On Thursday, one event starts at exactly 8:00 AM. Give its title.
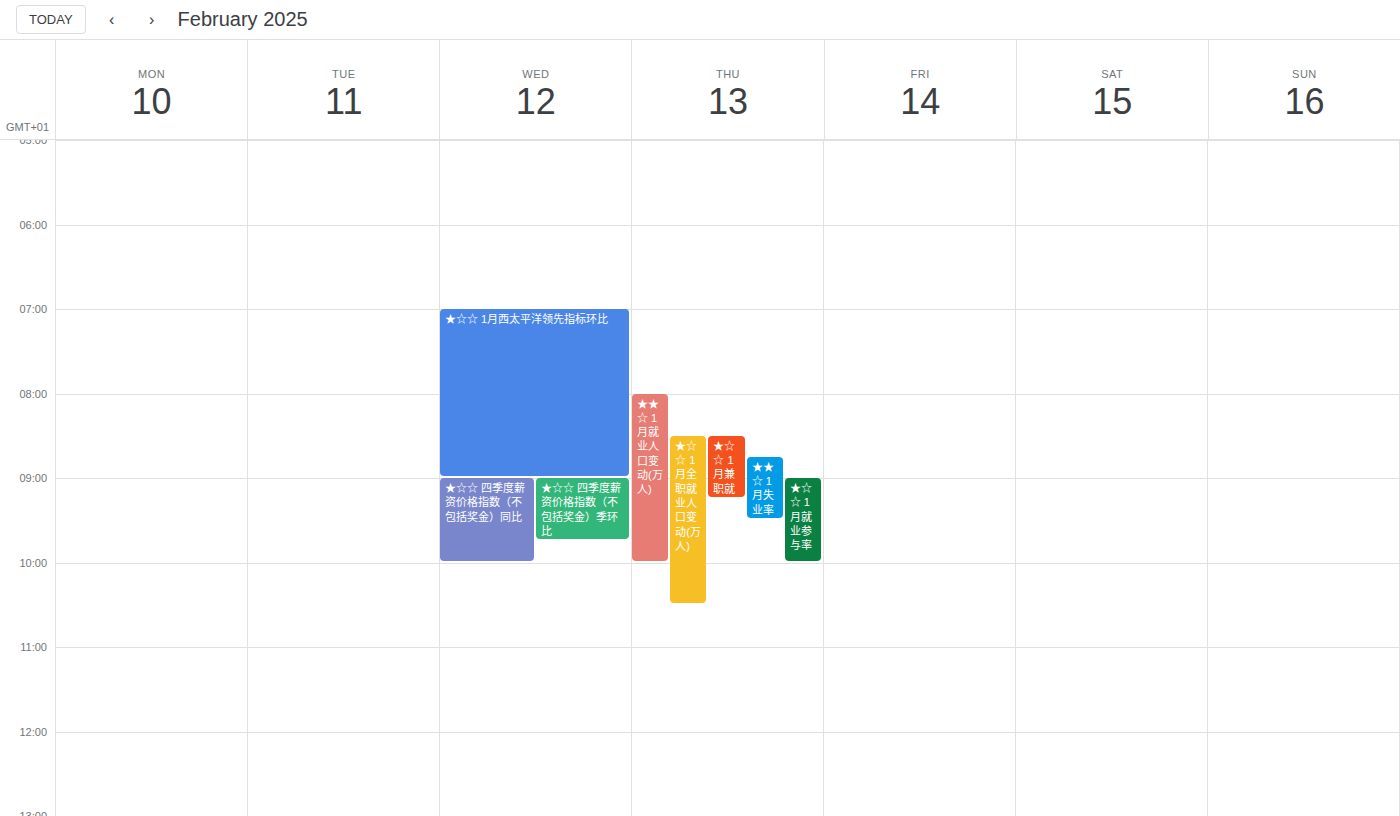
"★★☆ 1月就业人口变动(万人)"